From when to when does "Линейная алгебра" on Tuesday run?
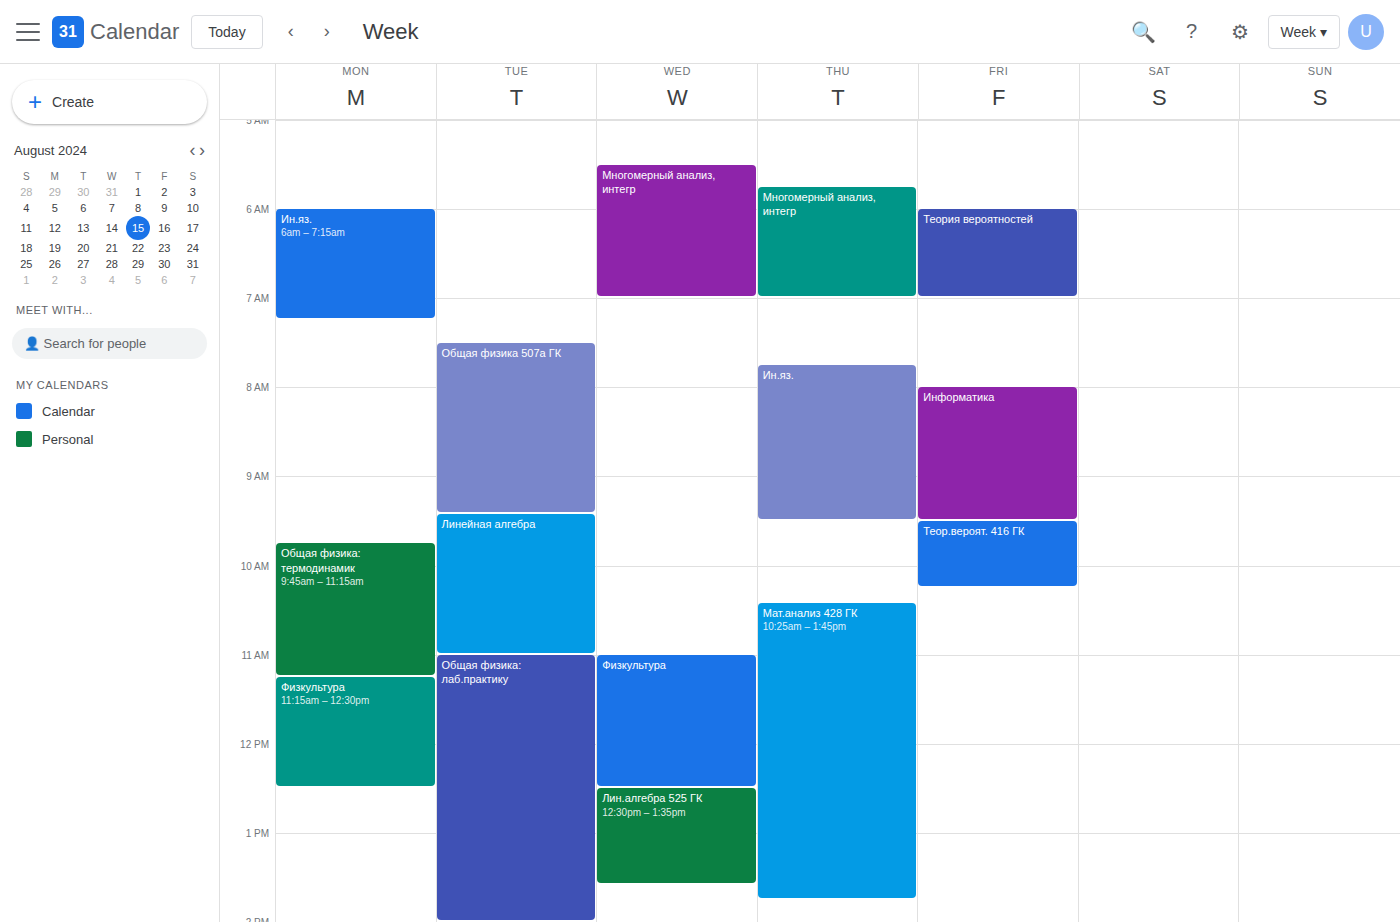
9:25 AM to 11:00 AM